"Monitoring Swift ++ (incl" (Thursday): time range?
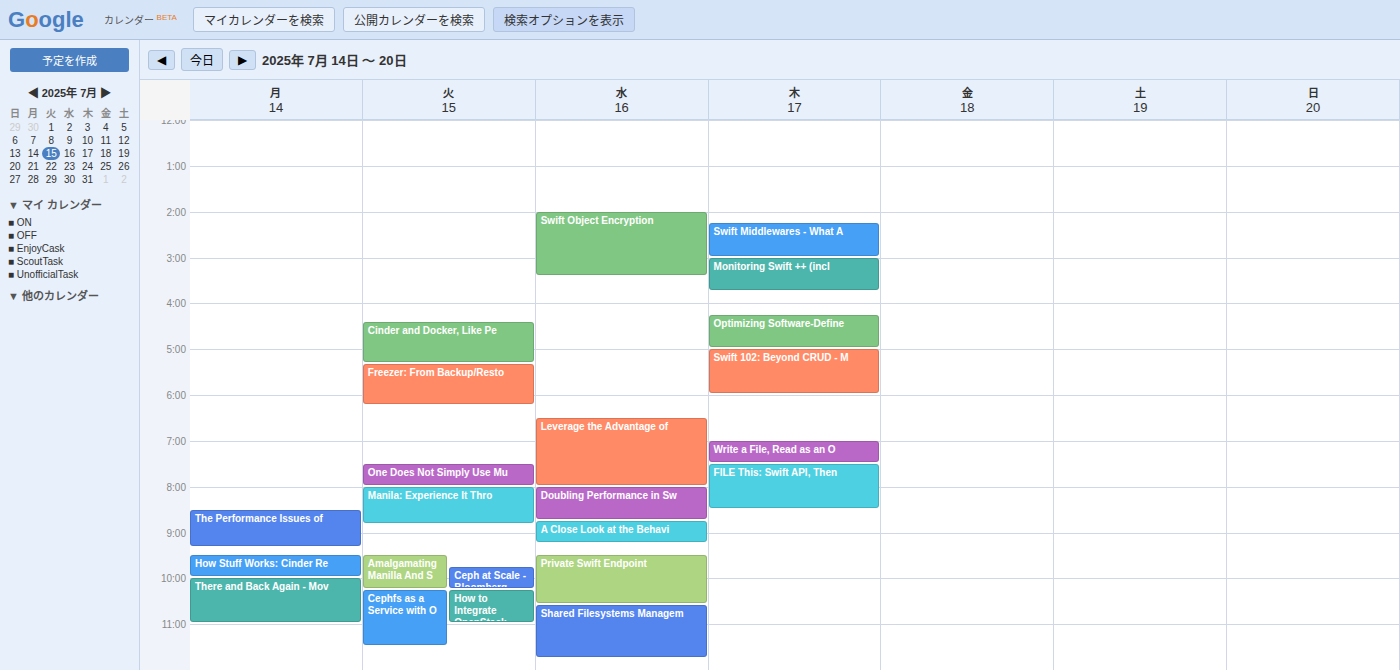
3:00 PM to 3:45 PM